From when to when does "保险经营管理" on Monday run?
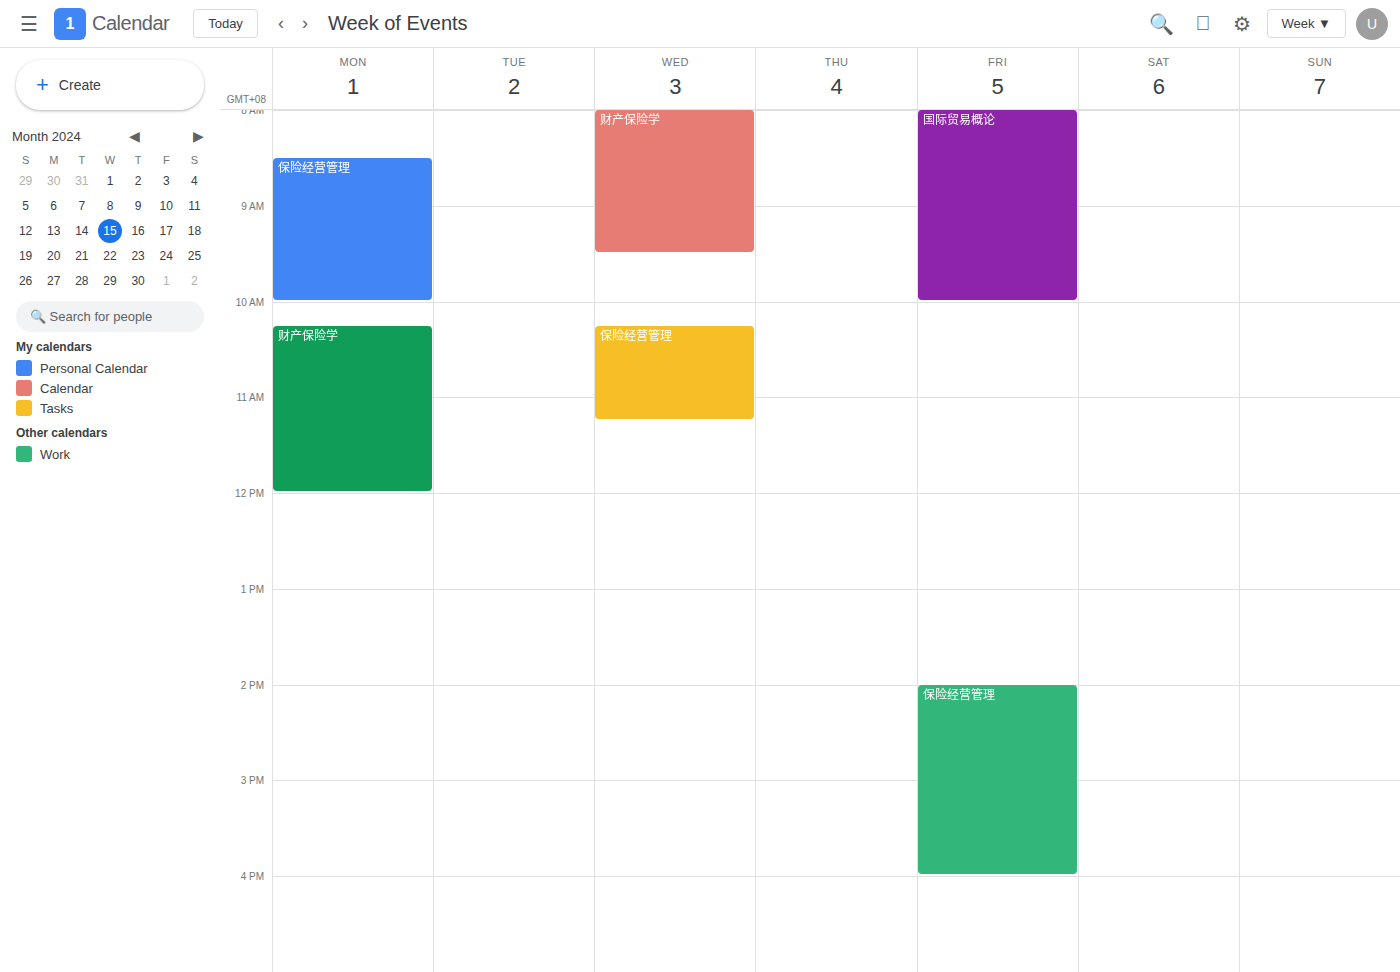
8:30 AM to 10:00 AM